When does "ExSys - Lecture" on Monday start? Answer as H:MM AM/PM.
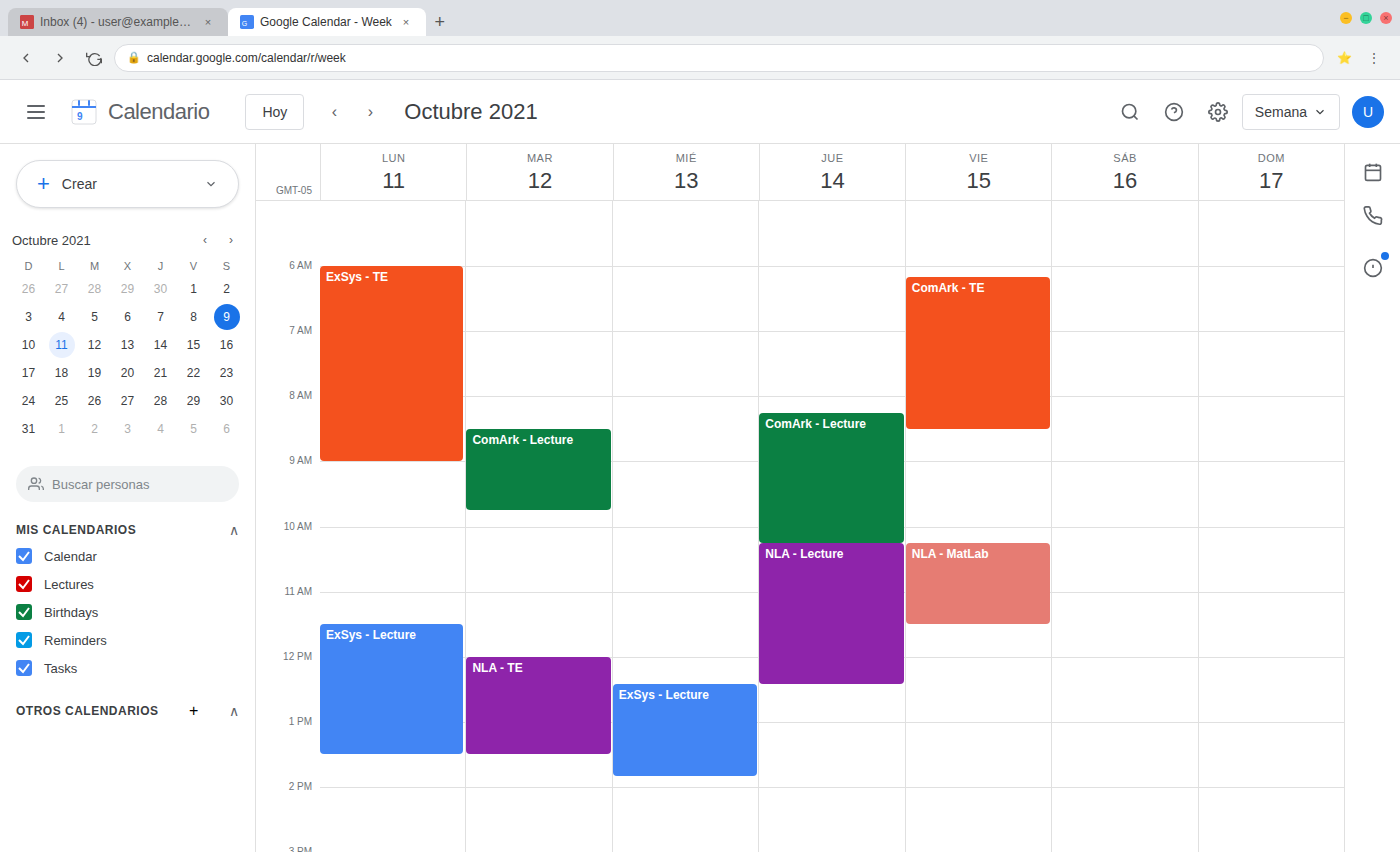
11:30 AM